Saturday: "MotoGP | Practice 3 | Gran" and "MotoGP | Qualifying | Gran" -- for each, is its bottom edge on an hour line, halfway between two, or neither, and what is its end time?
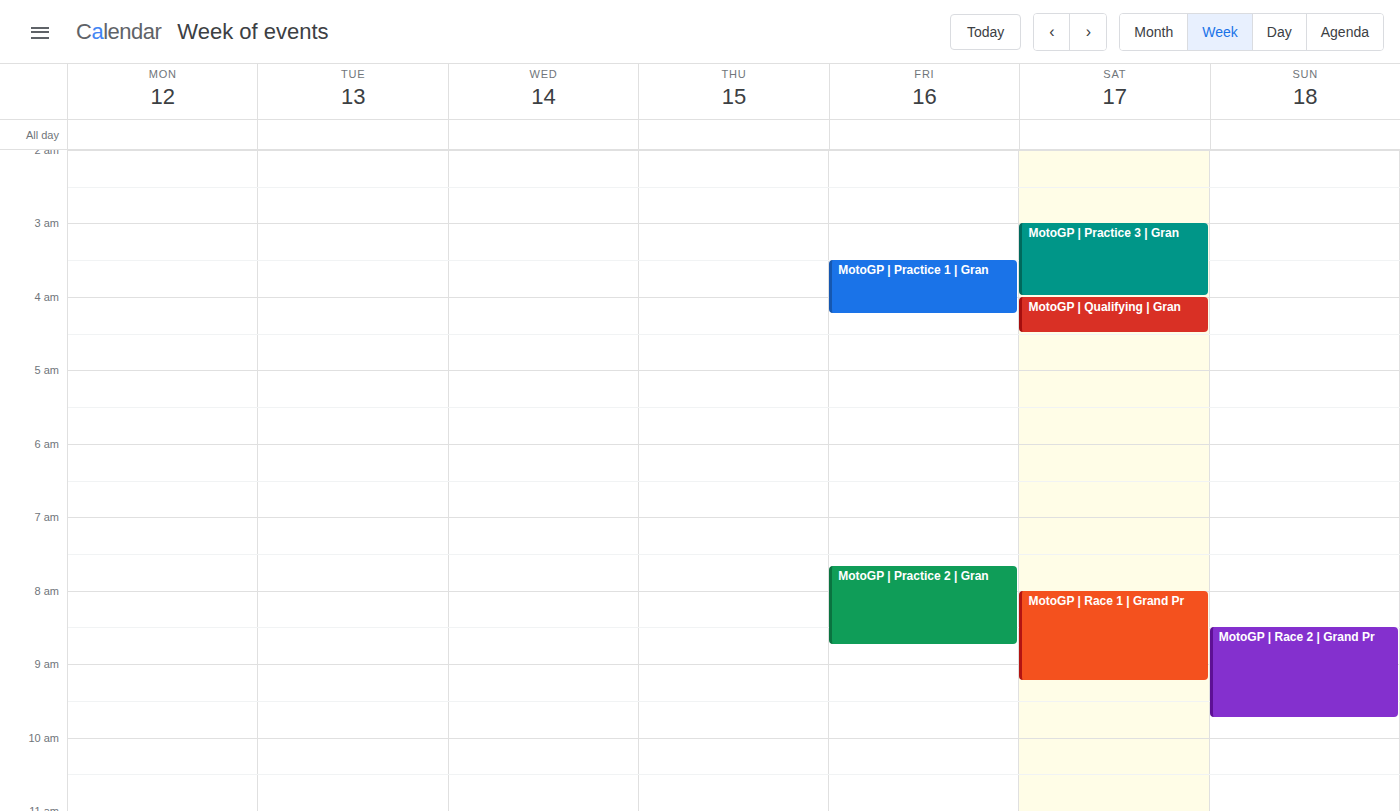
"MotoGP | Practice 3 | Gran": 4:00 AM, exactly on the 4 AM line. "MotoGP | Qualifying | Gran": 4:30 AM, halfway between the 4 AM and 5 AM lines.